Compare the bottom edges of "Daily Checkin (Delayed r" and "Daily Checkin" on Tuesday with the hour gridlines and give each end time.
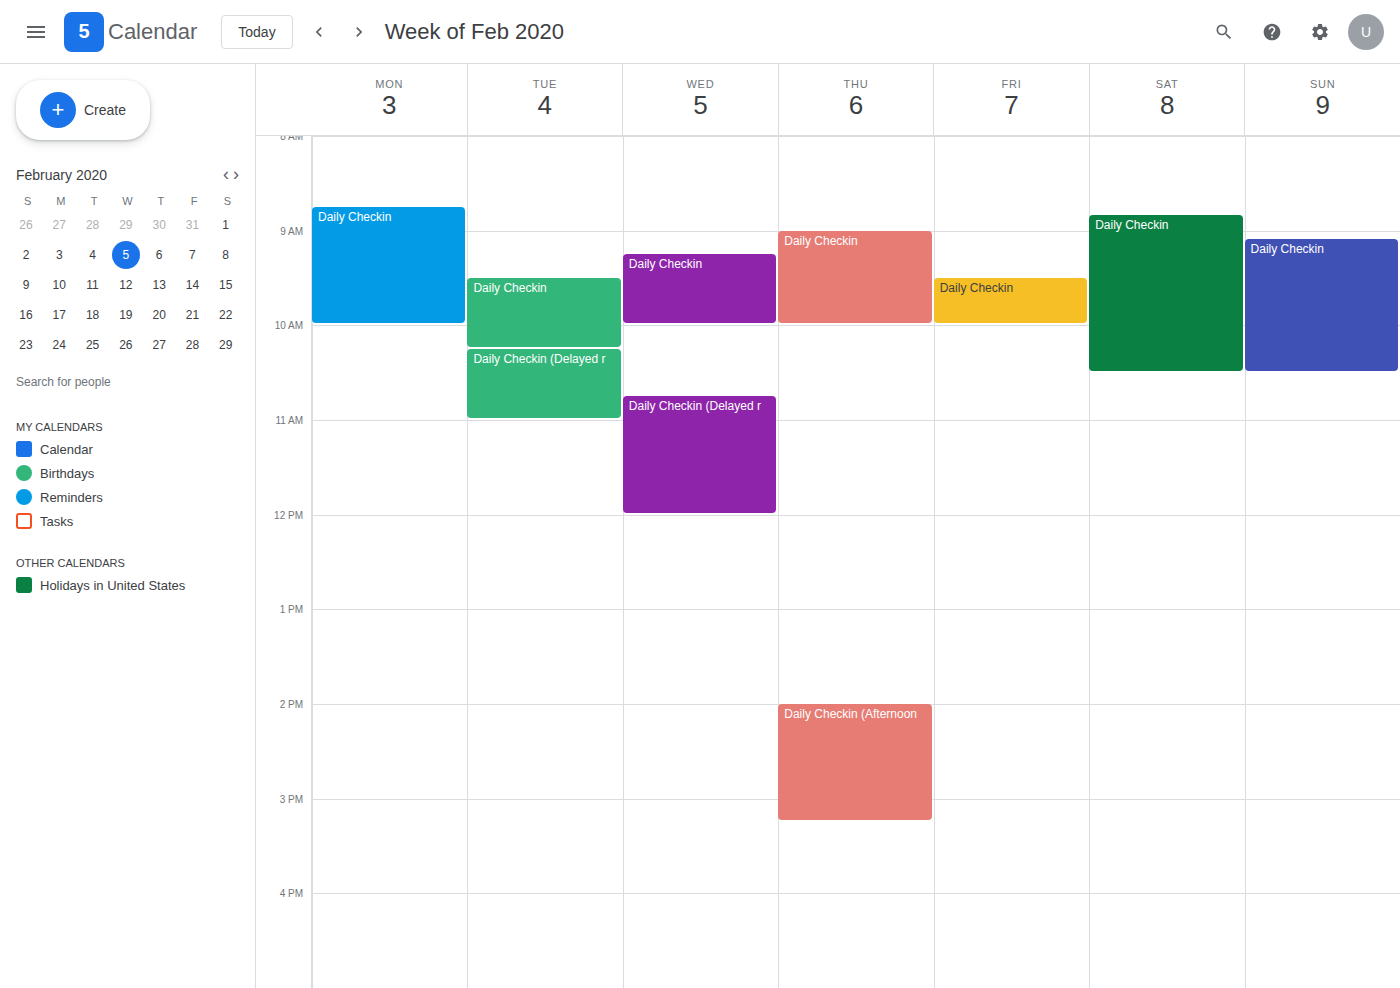
"Daily Checkin (Delayed r": 11:00, exactly on the 11:00 line. "Daily Checkin": 10:15, neither: a quarter of the way from the 10:00 line to the 11:00 line.